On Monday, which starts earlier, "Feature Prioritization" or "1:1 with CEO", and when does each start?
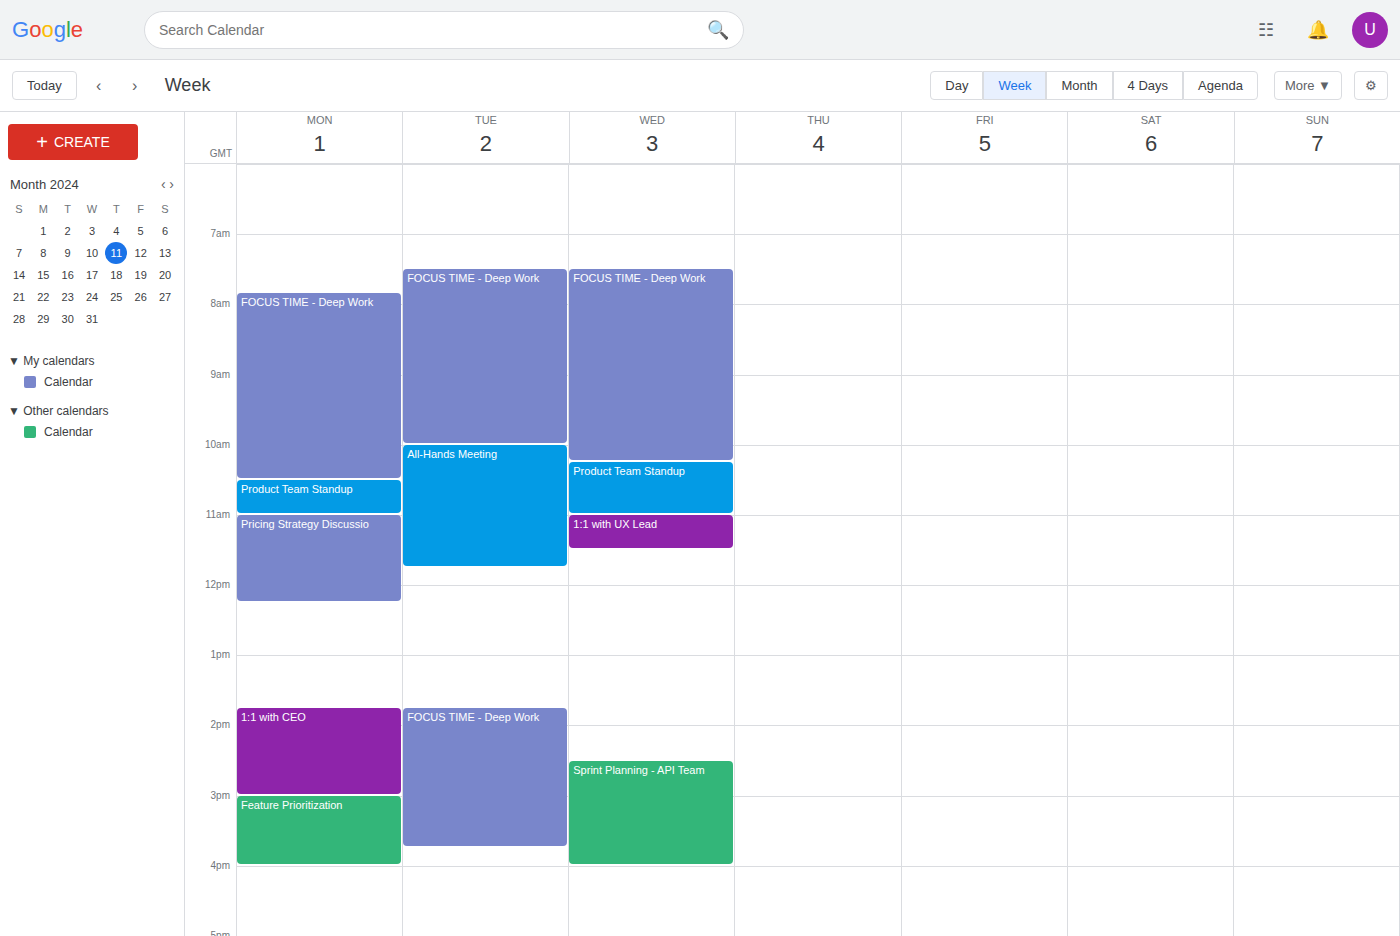
"1:1 with CEO" 1:45 PM; "Feature Prioritization" 3:00 PM.